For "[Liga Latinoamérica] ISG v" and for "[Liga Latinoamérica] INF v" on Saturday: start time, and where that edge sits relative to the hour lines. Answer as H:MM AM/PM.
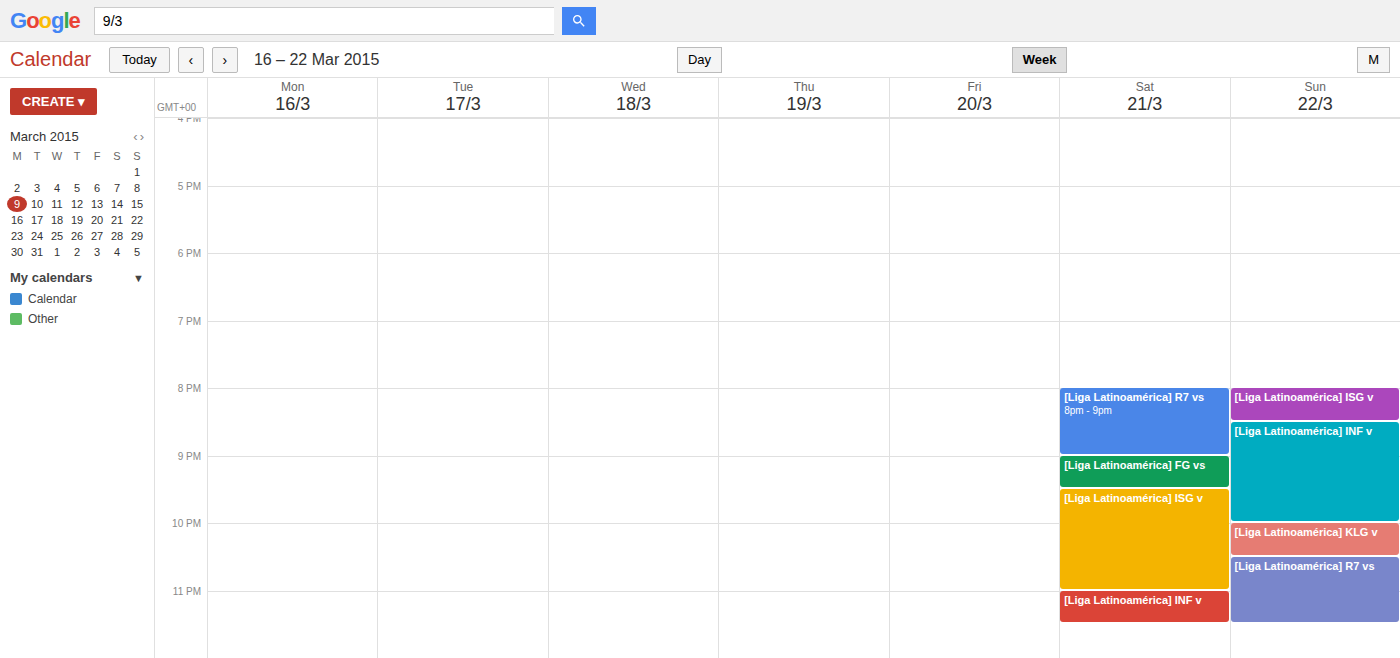
"[Liga Latinoamérica] ISG v": 9:30 PM, halfway between the 9 PM and 10 PM lines. "[Liga Latinoamérica] INF v": 11:00 PM, exactly on the 11 PM line.